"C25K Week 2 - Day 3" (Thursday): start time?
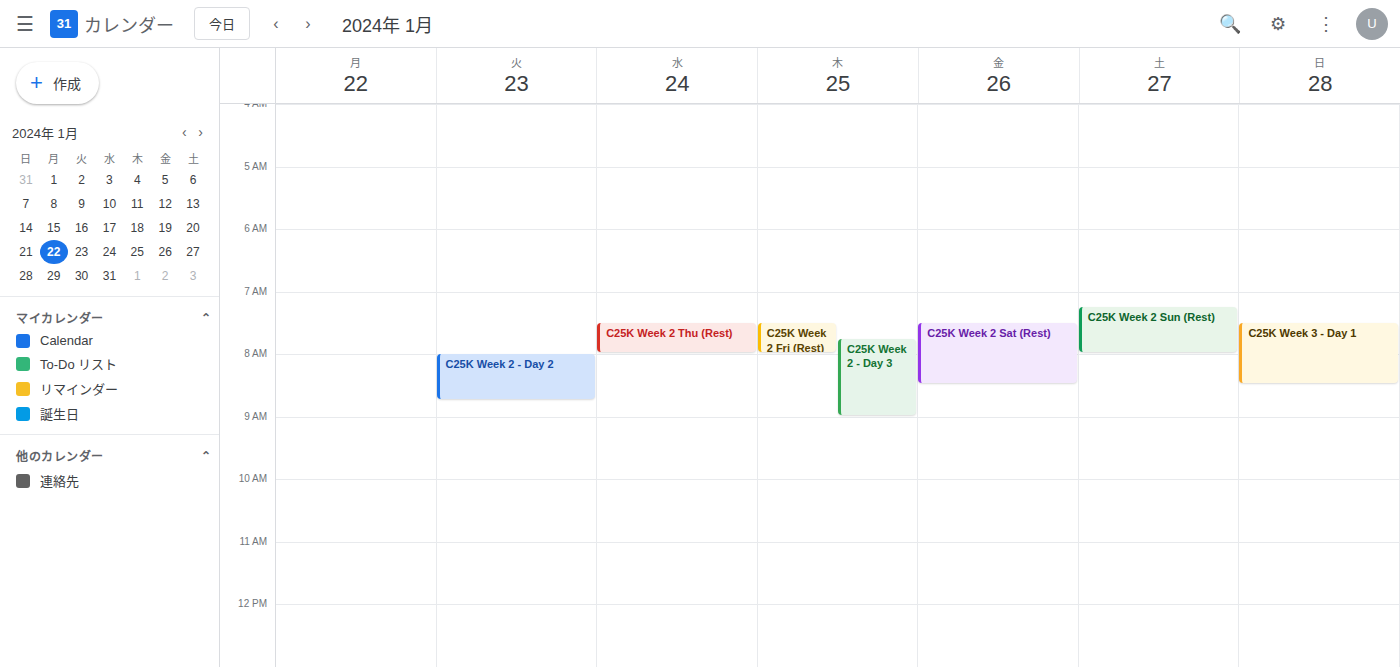
7:45 AM